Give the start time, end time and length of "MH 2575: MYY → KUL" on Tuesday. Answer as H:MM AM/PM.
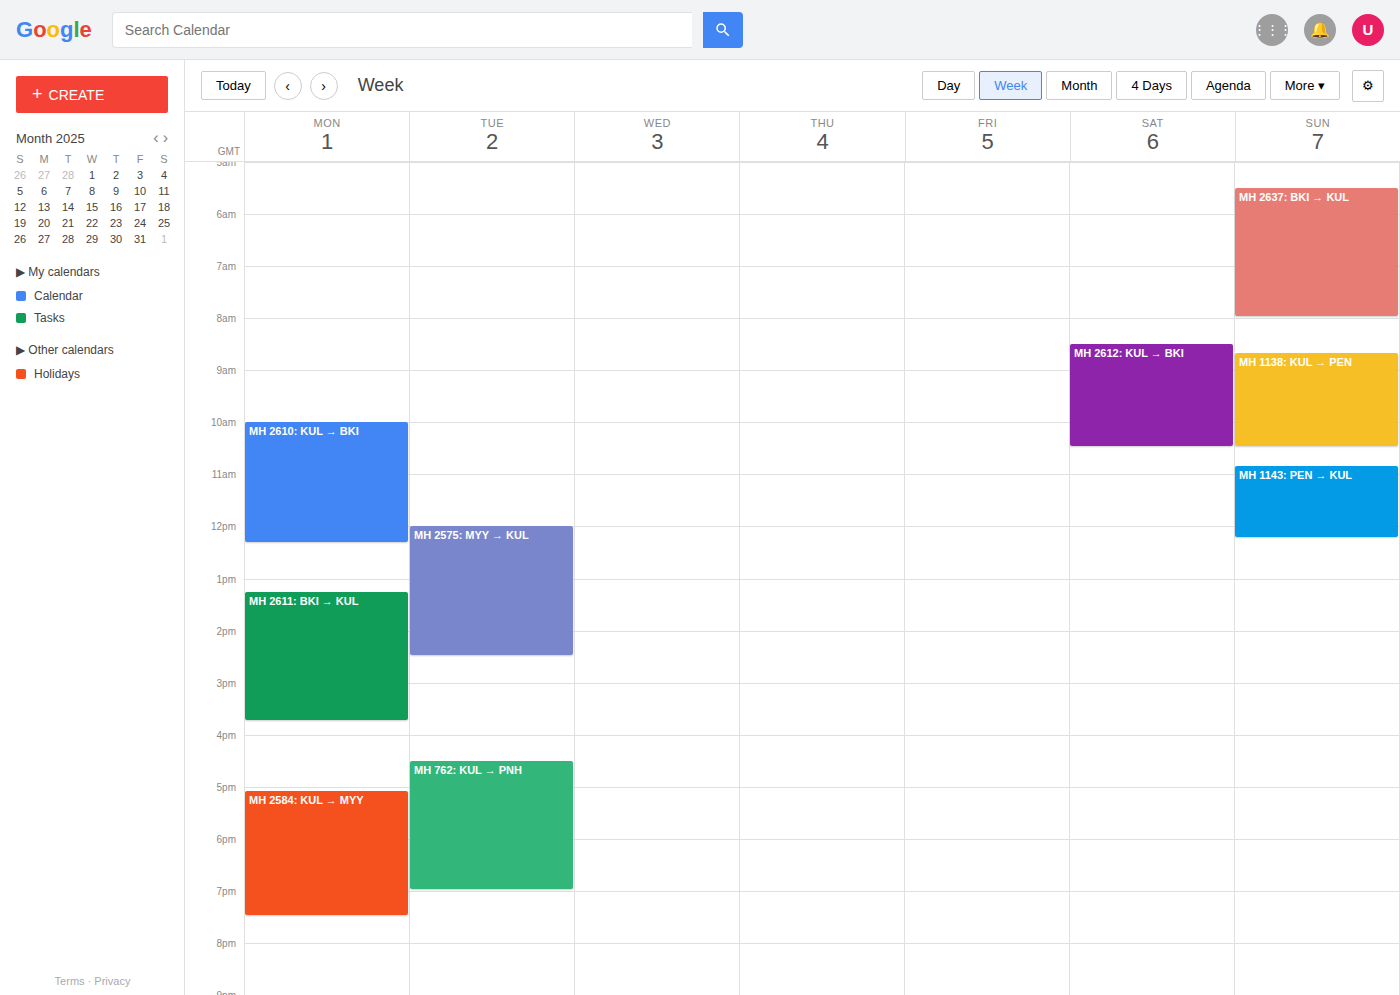
12:00 PM to 2:30 PM, 2 hours 30 minutes